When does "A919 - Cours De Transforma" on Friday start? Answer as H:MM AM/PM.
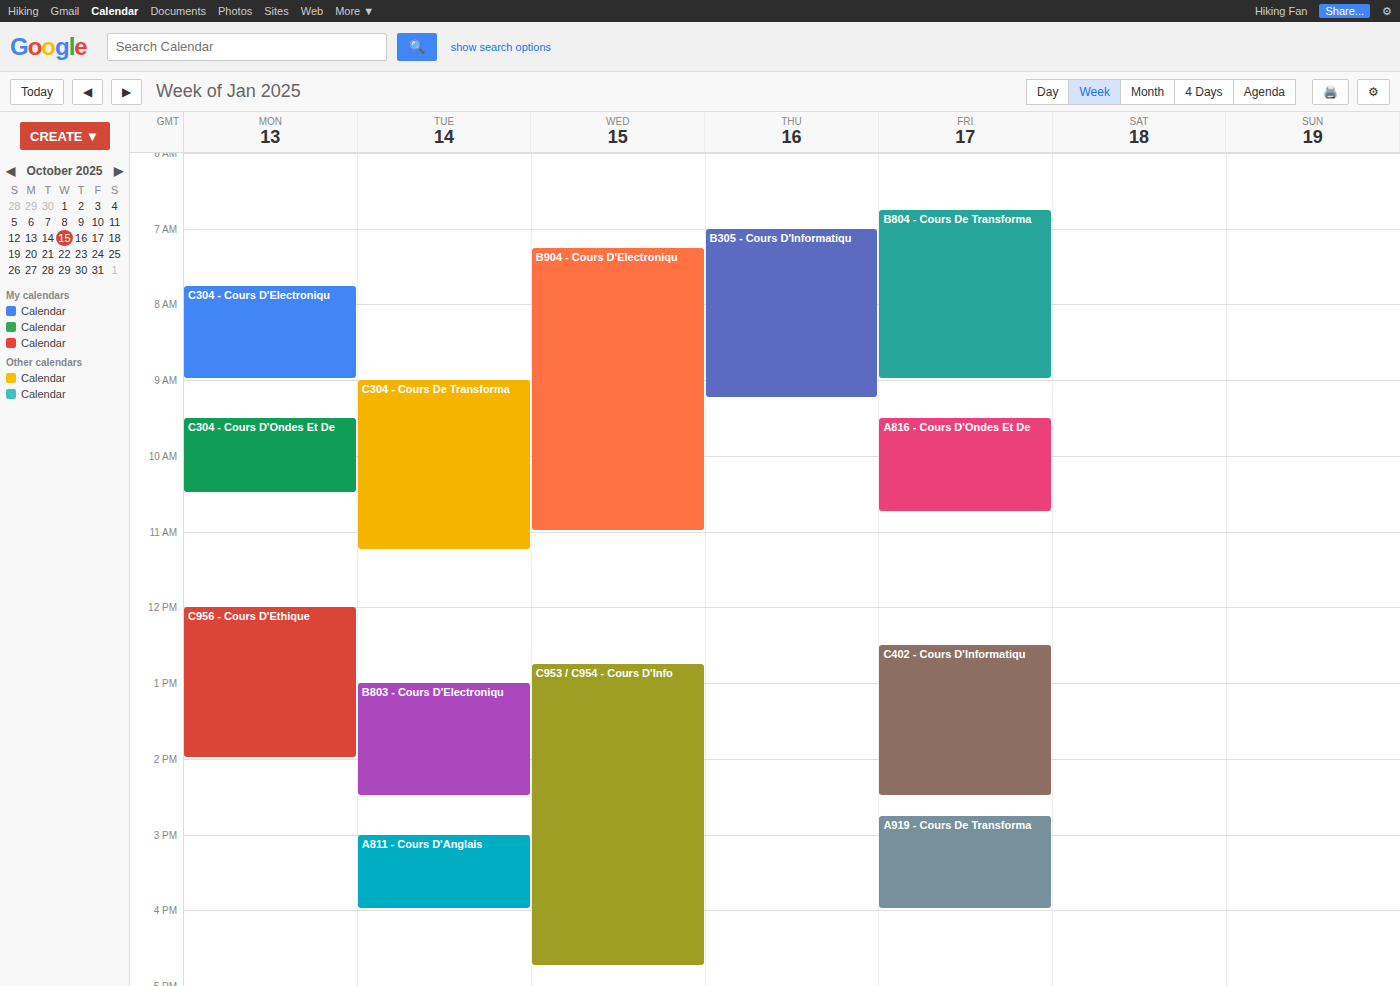
2:45 PM